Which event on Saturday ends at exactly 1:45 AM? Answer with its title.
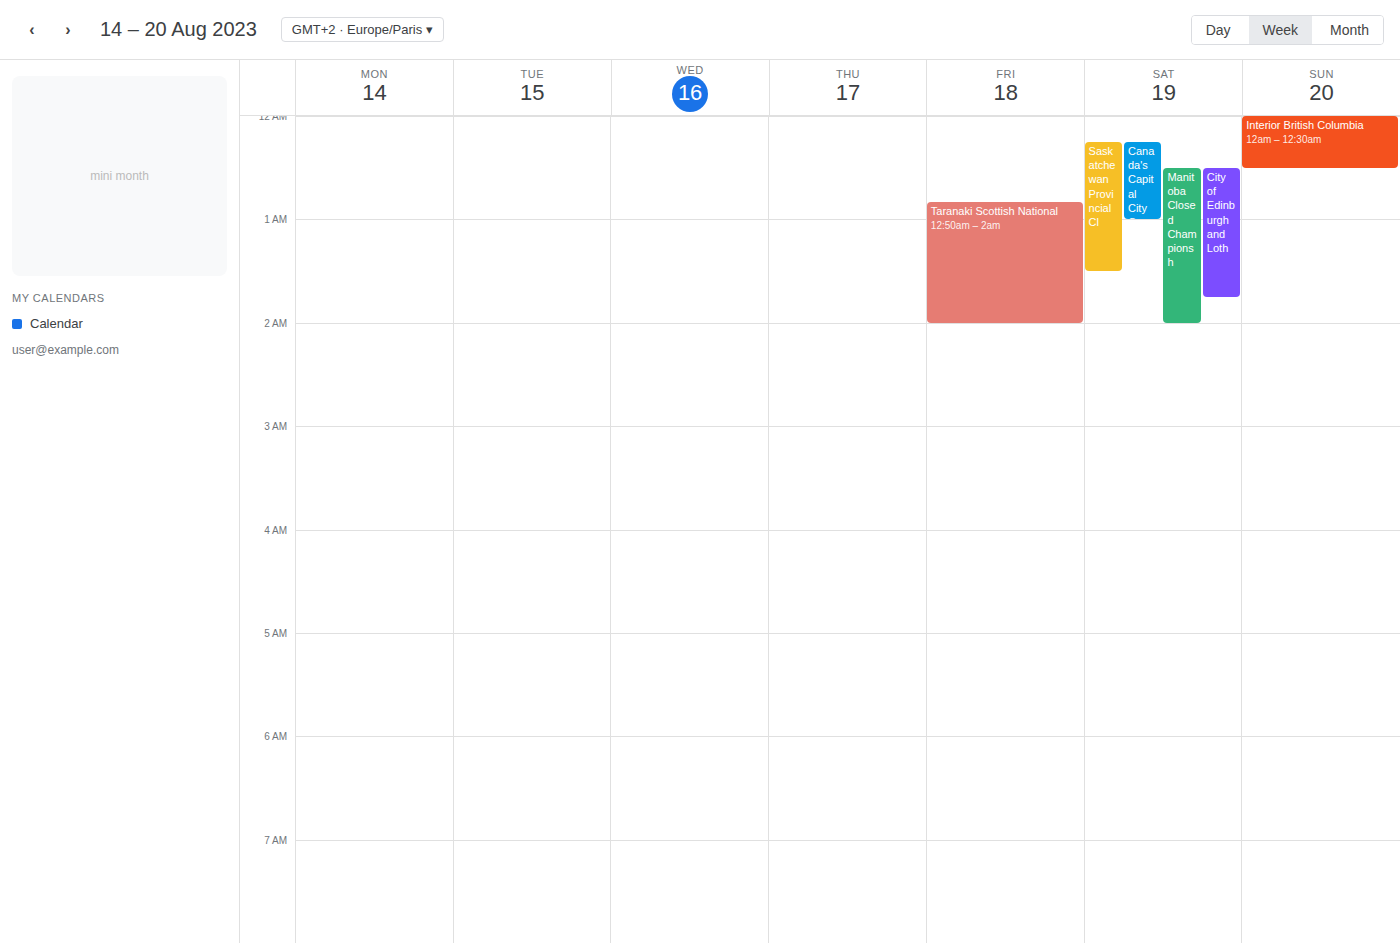
"City of Edinburgh and Loth"